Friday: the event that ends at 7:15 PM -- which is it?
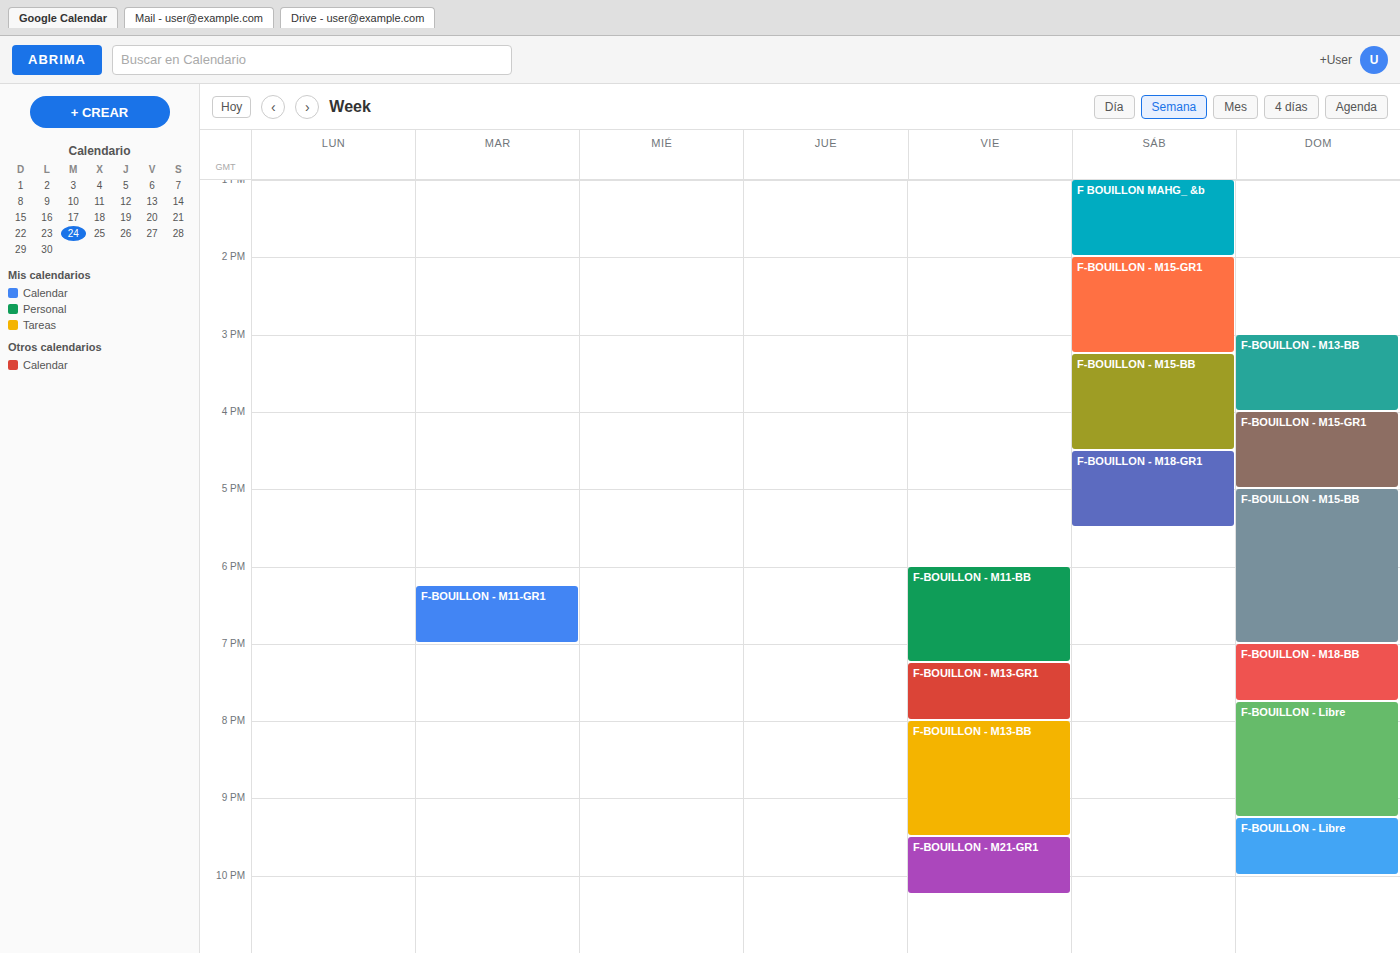
"F-BOUILLON - M11-BB"